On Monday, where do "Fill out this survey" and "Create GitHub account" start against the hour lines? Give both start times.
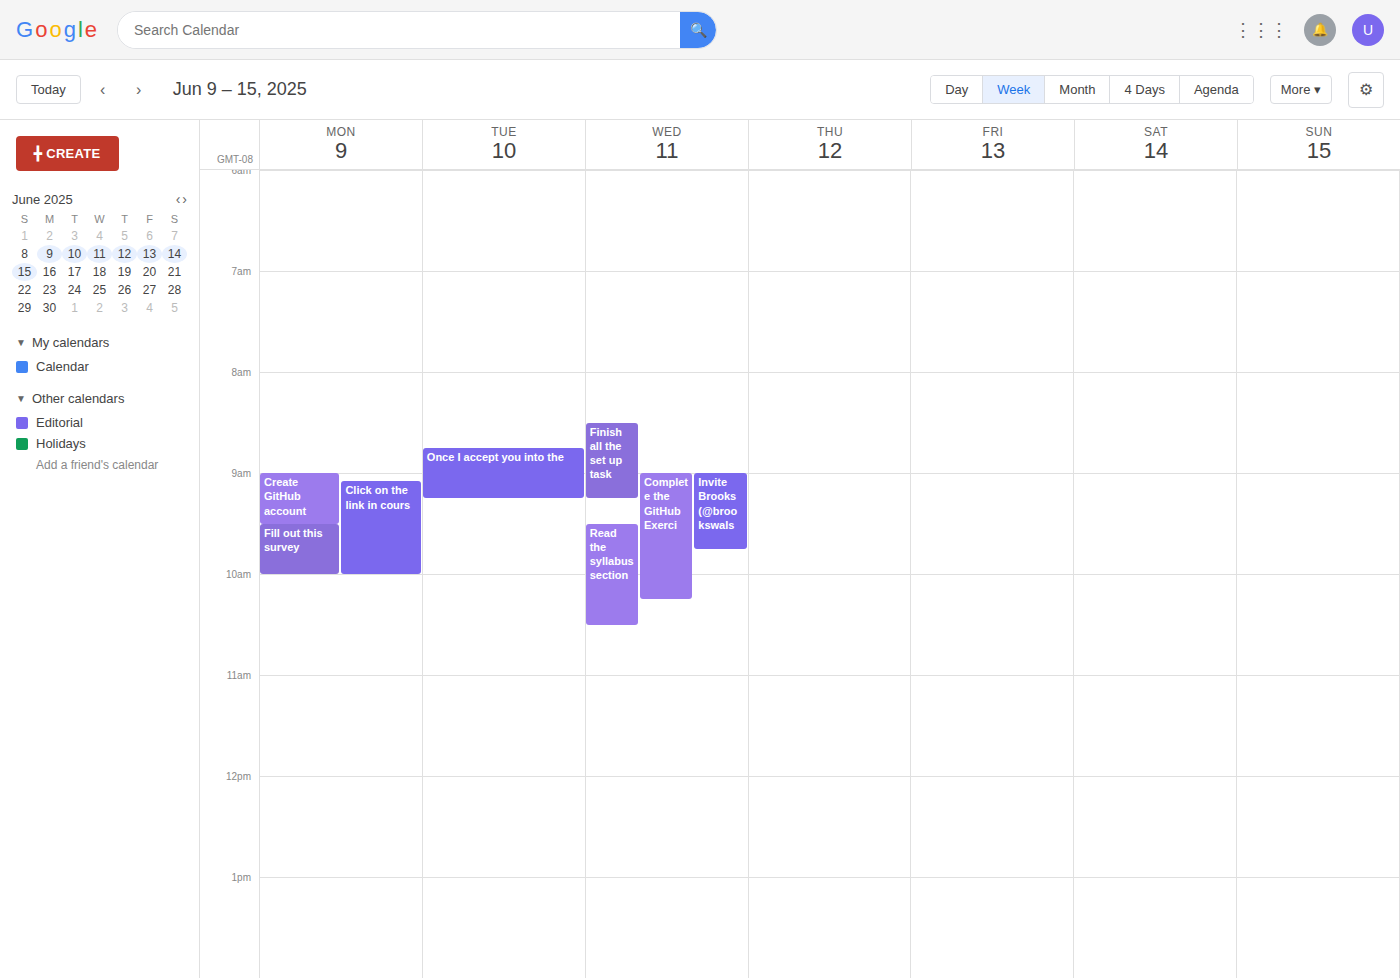
"Fill out this survey": 9:30 AM, halfway between the 9 AM and 10 AM lines. "Create GitHub account": 9:00 AM, exactly on the 9 AM line.